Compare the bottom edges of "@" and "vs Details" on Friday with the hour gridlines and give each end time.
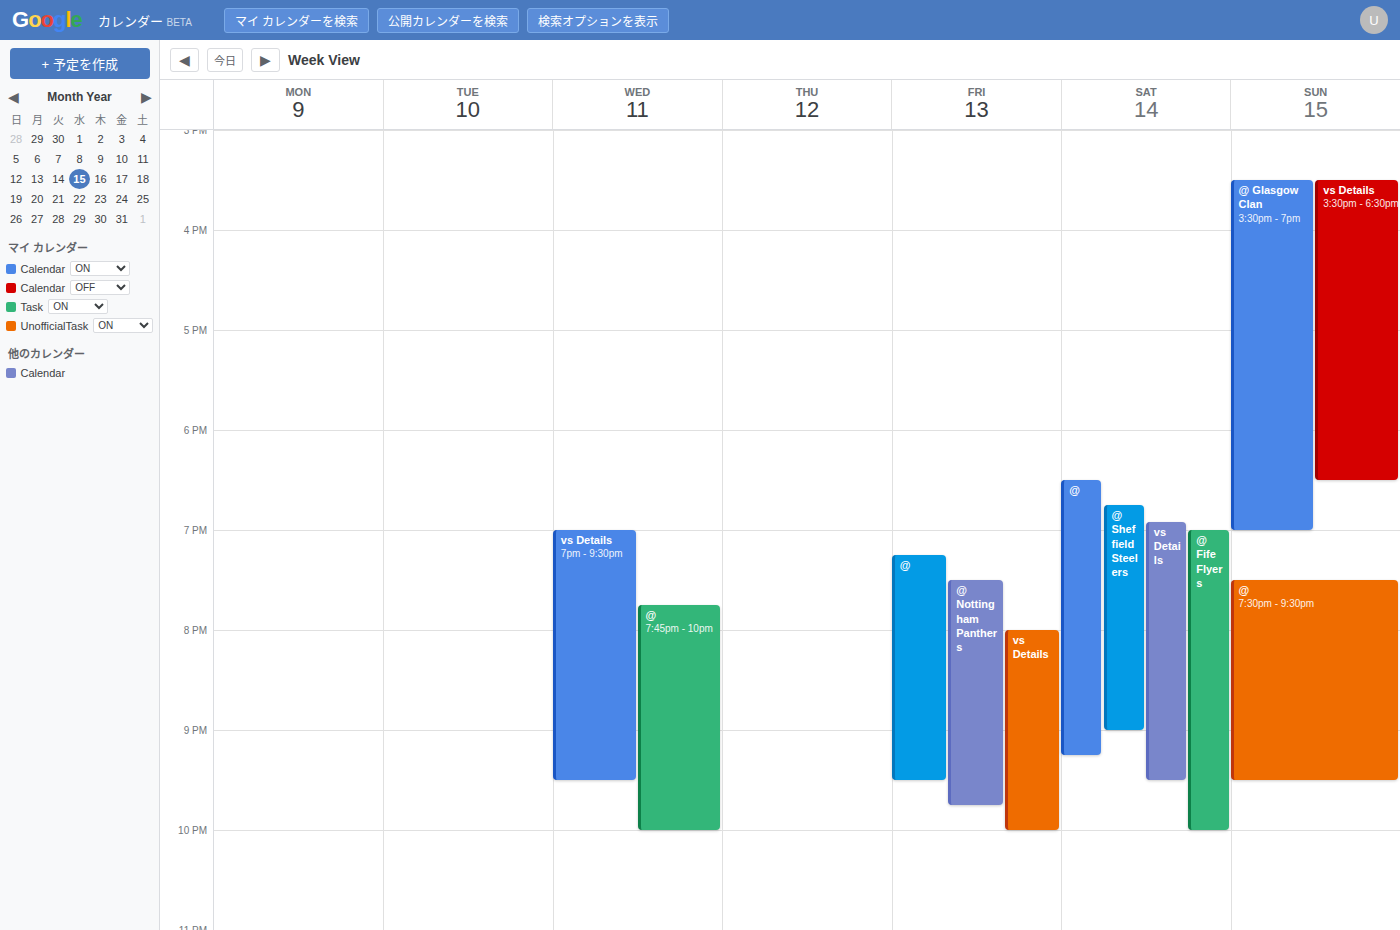
"@": 9:30 PM, halfway between the 9 PM and 10 PM lines. "vs Details": 10:00 PM, exactly on the 10 PM line.